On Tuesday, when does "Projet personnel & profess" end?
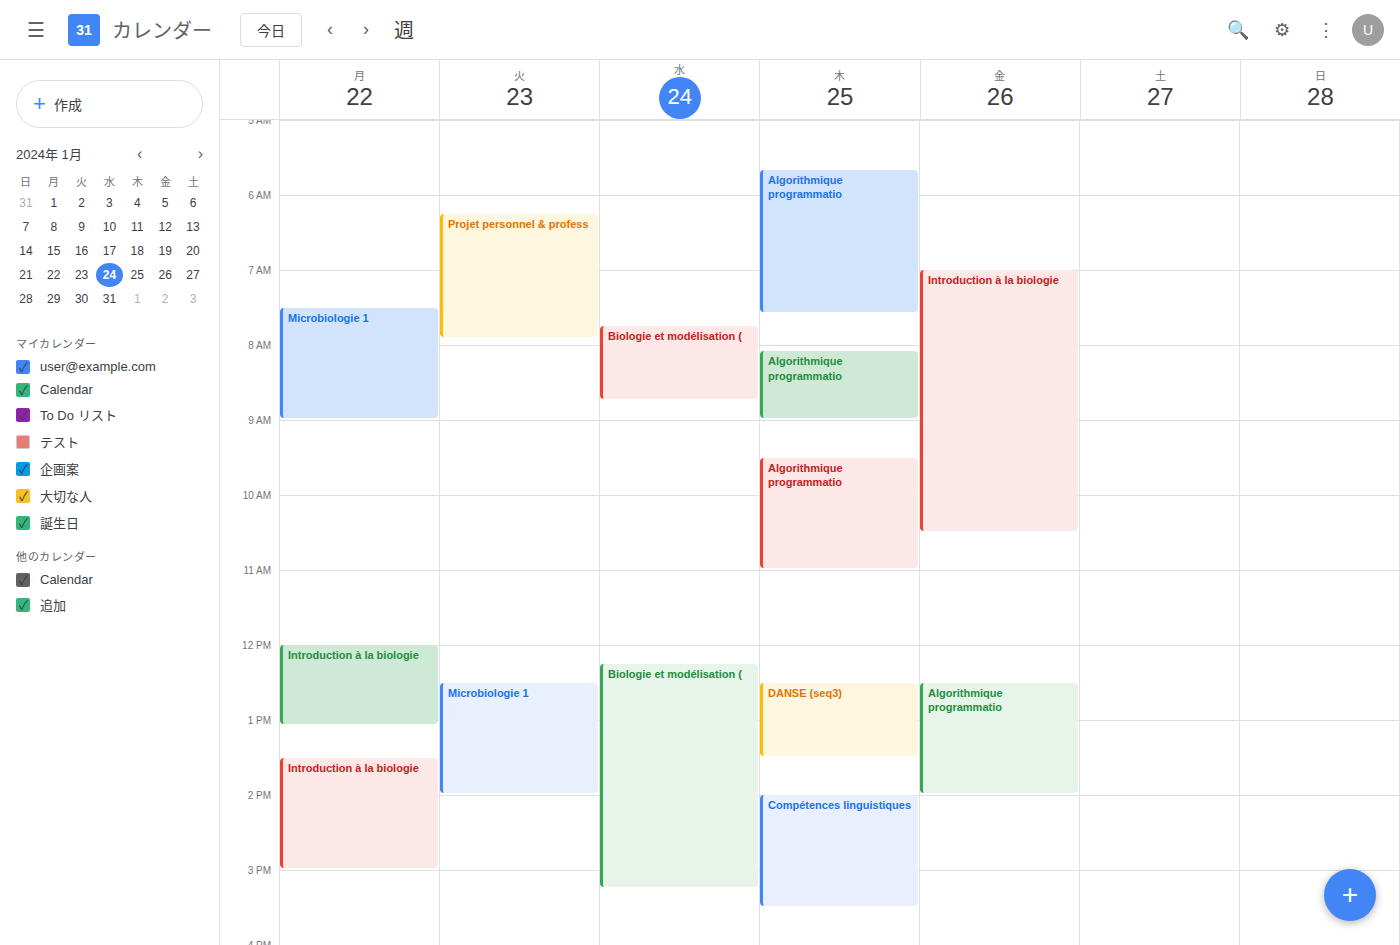
7:55 AM